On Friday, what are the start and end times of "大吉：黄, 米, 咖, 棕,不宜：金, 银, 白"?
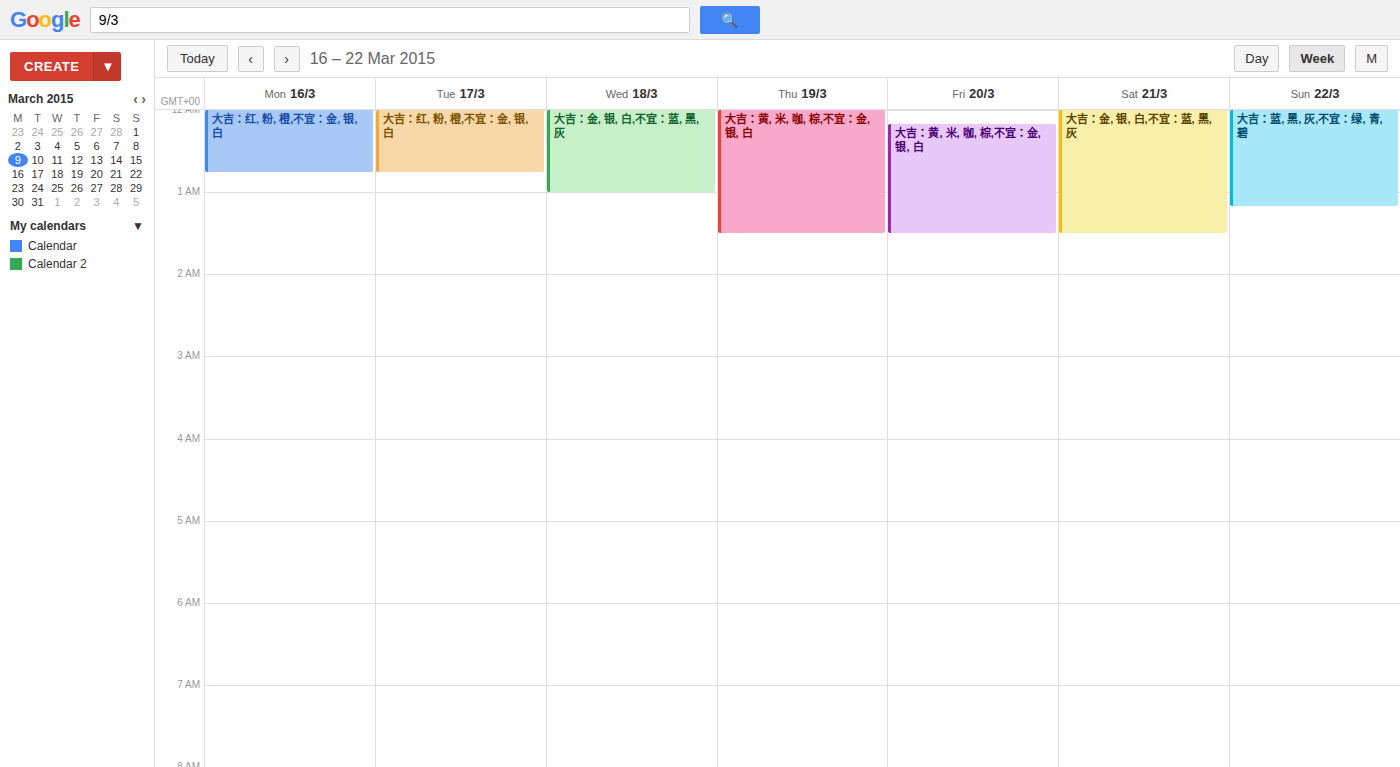
12:10 AM to 1:30 AM